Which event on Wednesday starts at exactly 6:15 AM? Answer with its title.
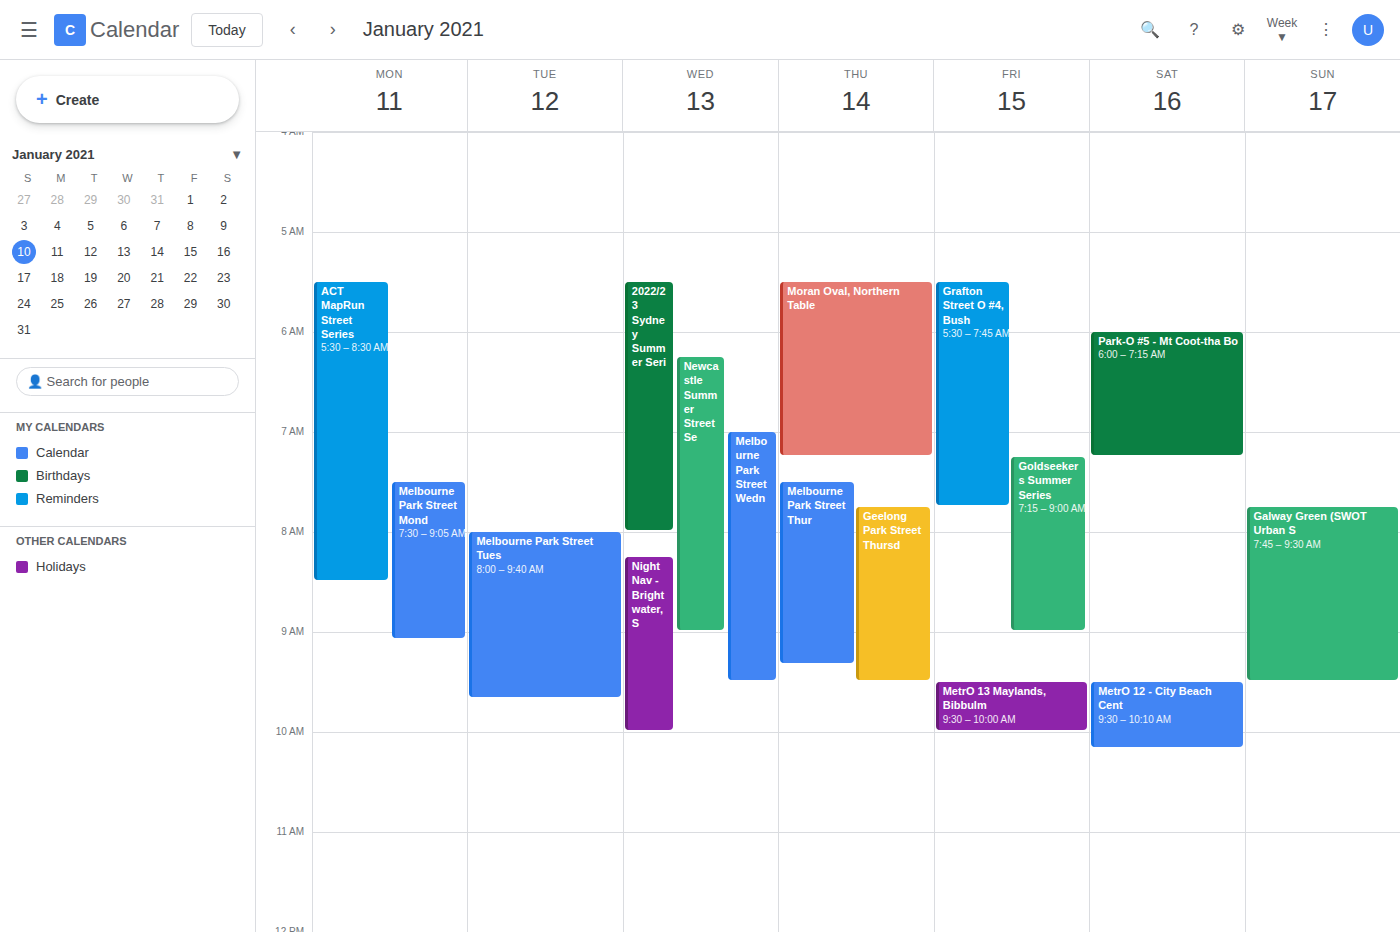
"Newcastle Summer Street Se"